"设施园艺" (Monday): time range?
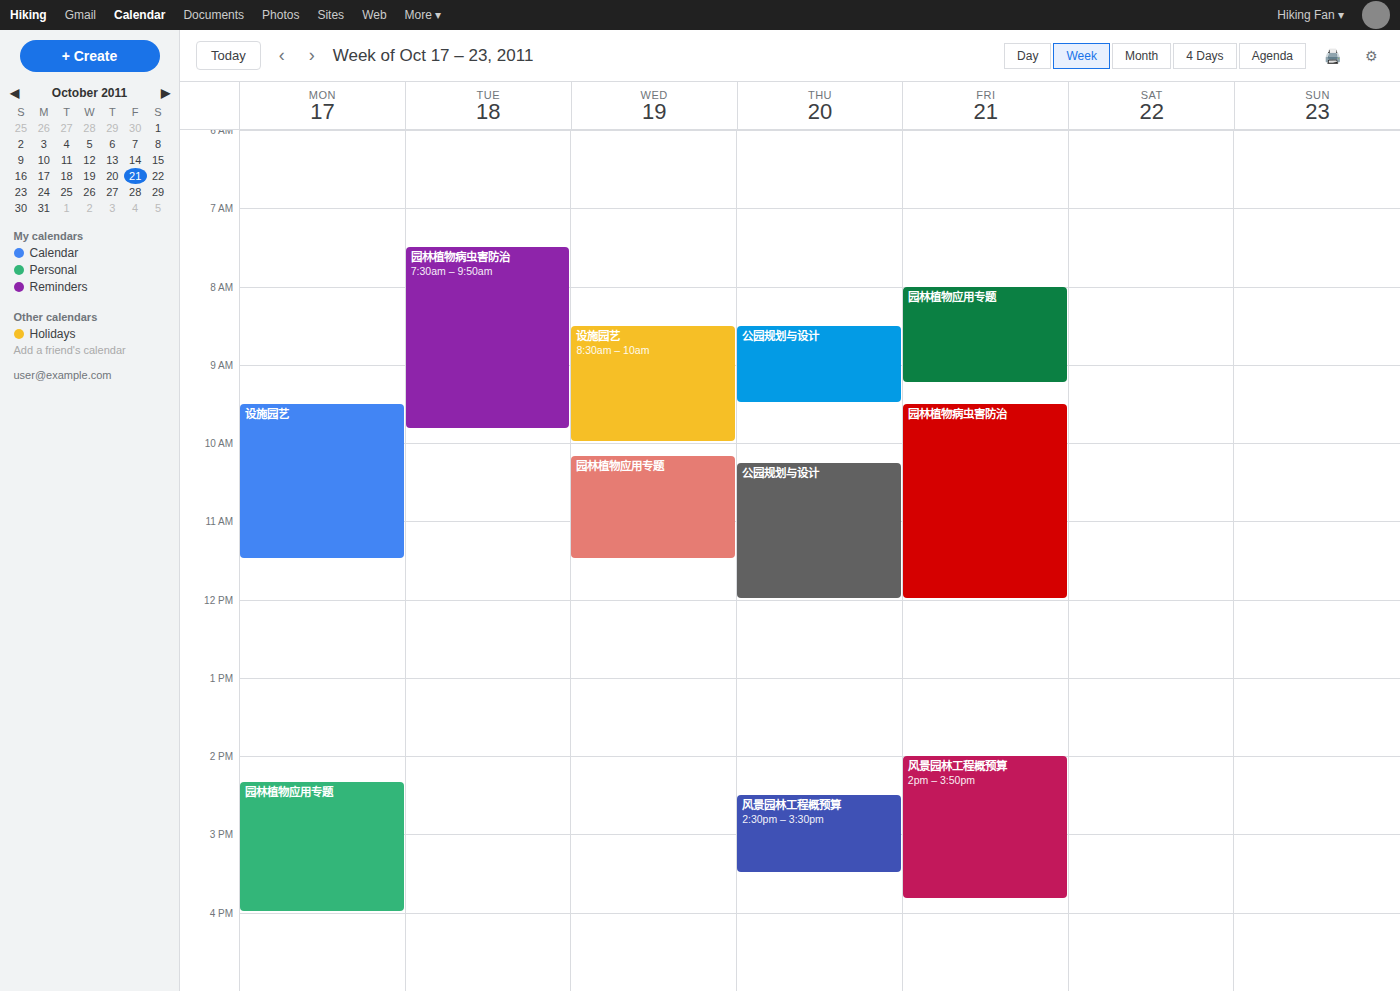
9:30 AM to 11:30 AM